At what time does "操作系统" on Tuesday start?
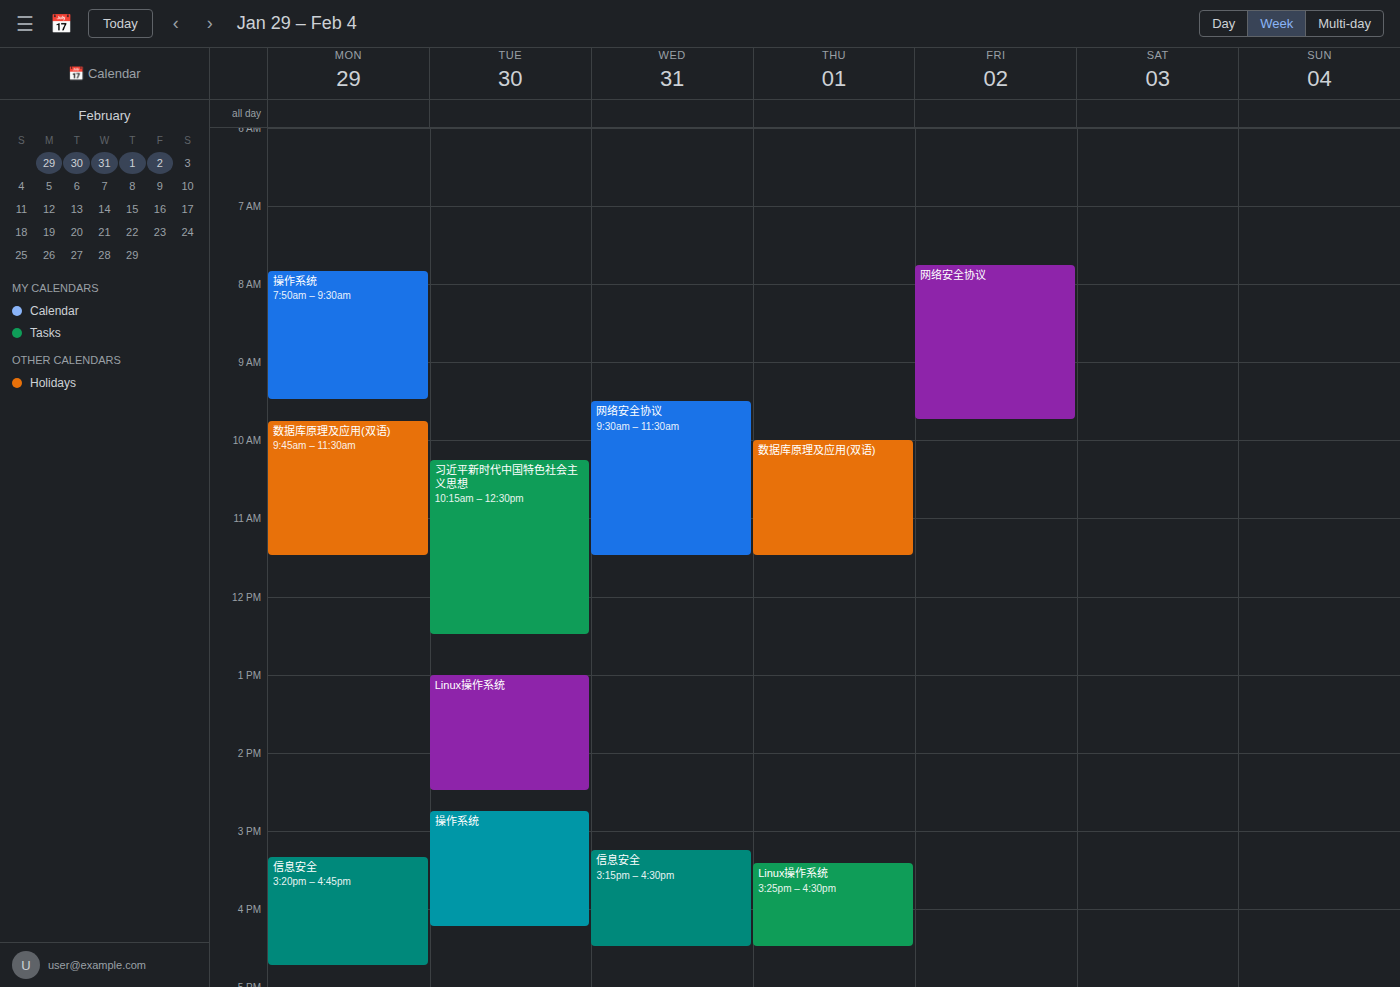
2:45 PM